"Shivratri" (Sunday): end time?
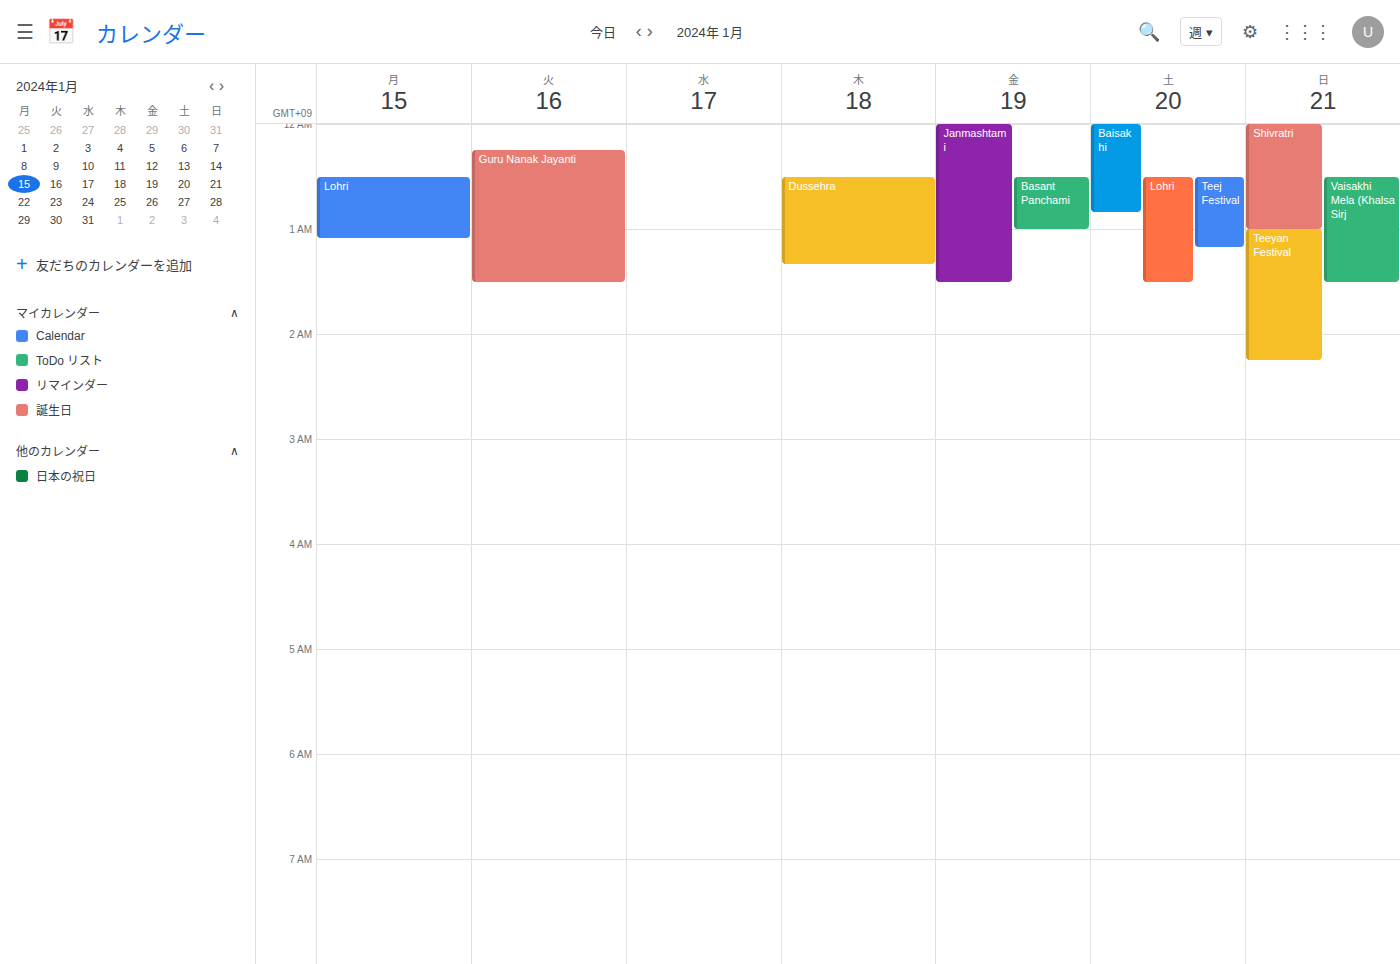
1:00 AM